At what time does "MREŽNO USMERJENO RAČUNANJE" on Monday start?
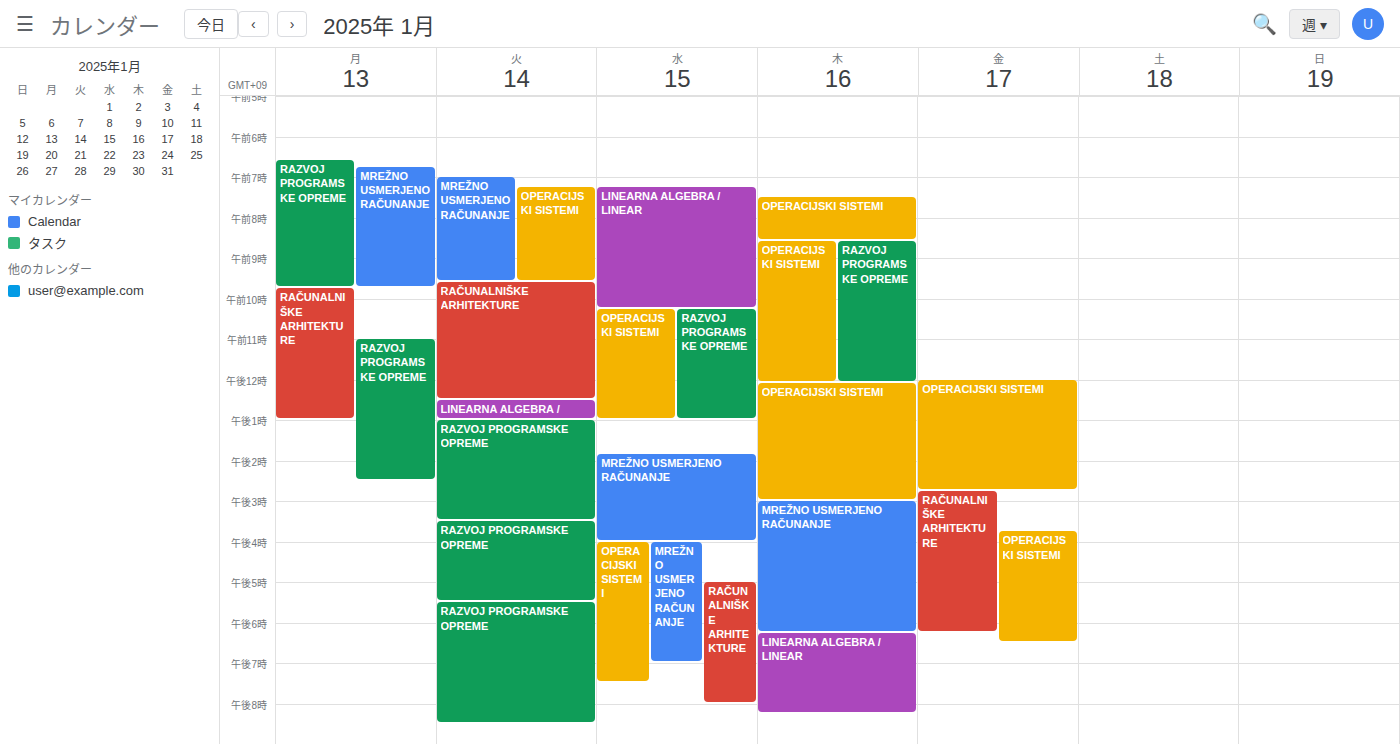
6:45 AM